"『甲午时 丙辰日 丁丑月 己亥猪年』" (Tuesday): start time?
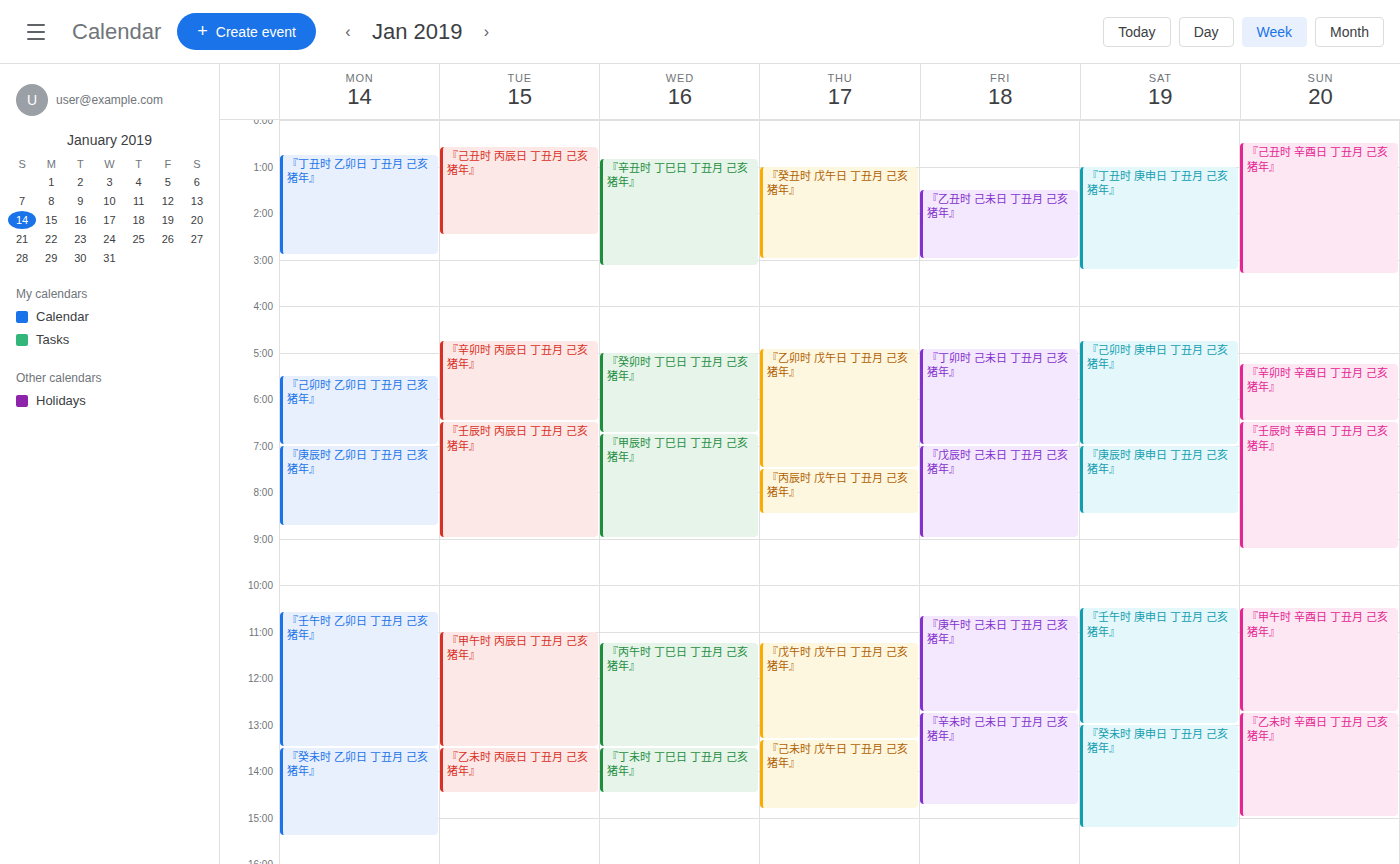
11:00 AM